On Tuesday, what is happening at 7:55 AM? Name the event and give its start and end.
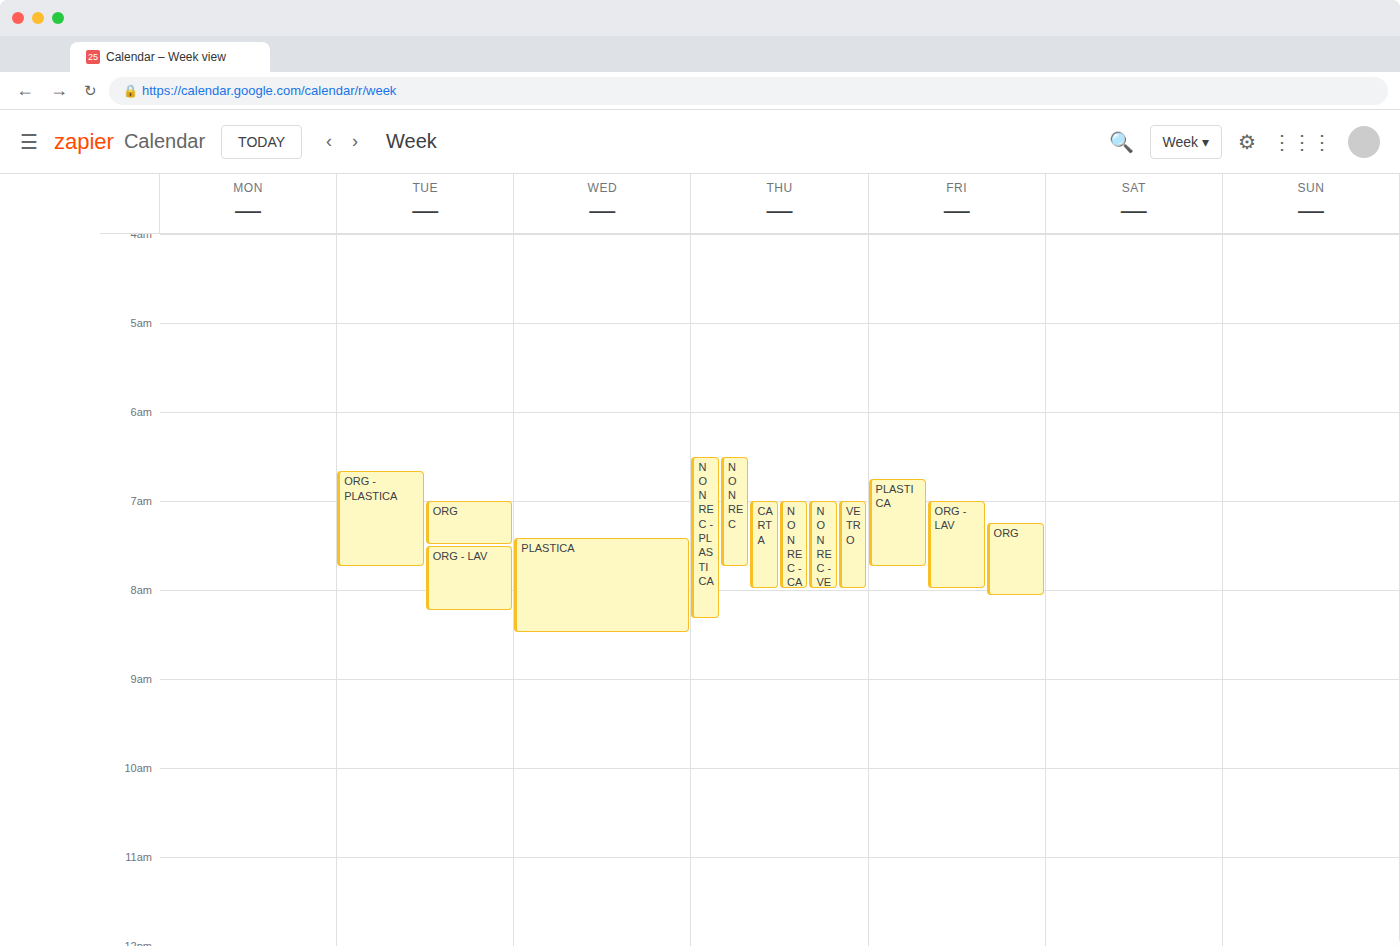
"ORG - LAV", 7:30 AM to 8:15 AM